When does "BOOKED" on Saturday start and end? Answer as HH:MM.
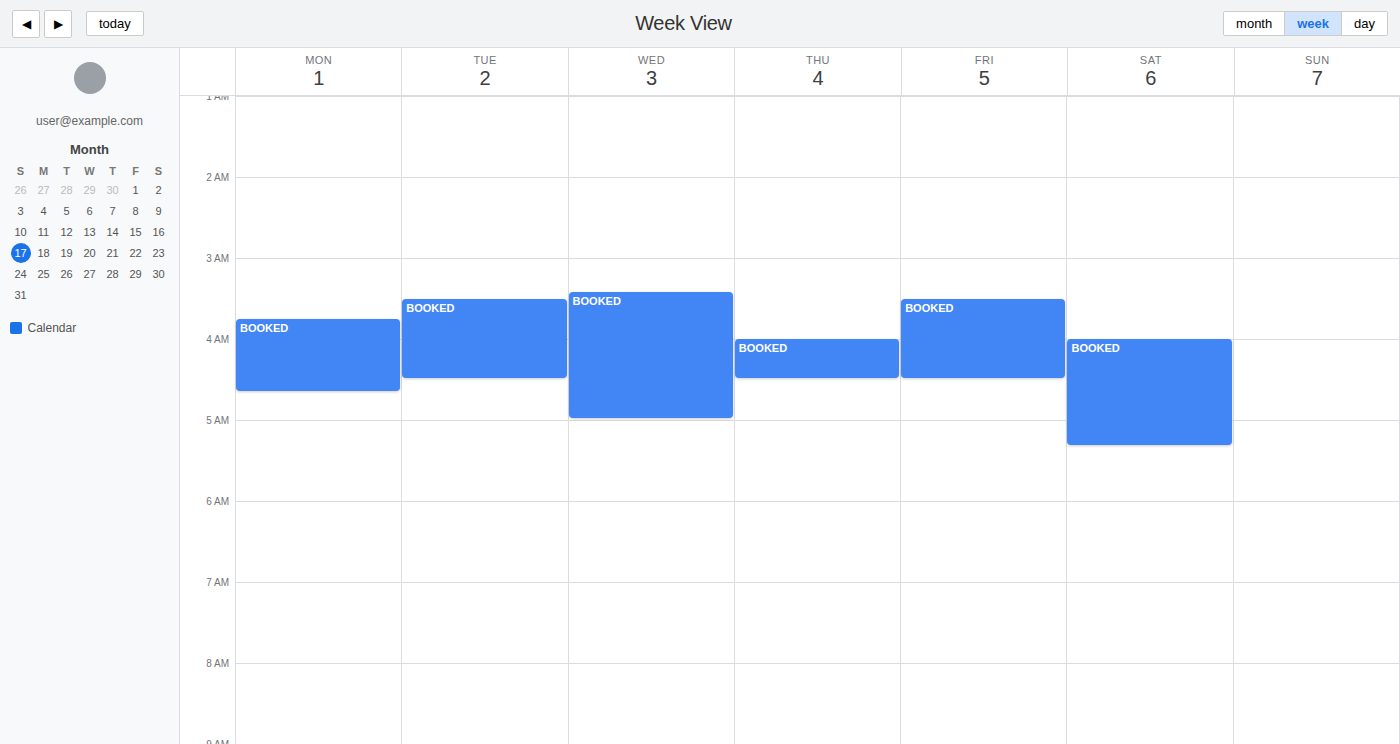
04:00 to 05:20